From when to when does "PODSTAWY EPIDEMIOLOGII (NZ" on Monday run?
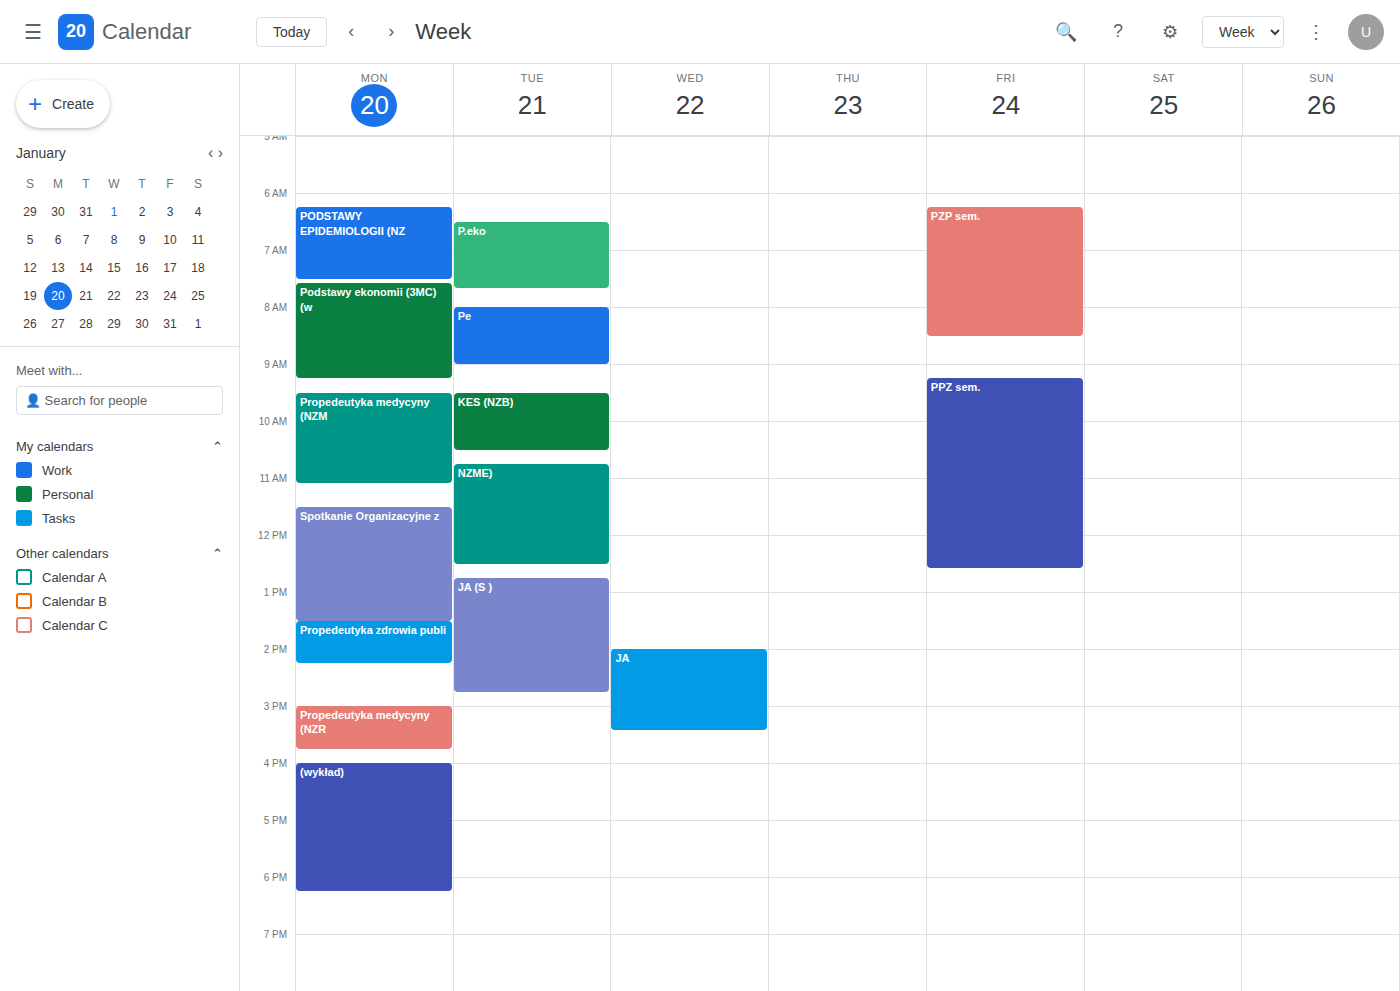
6:15 AM to 7:30 AM